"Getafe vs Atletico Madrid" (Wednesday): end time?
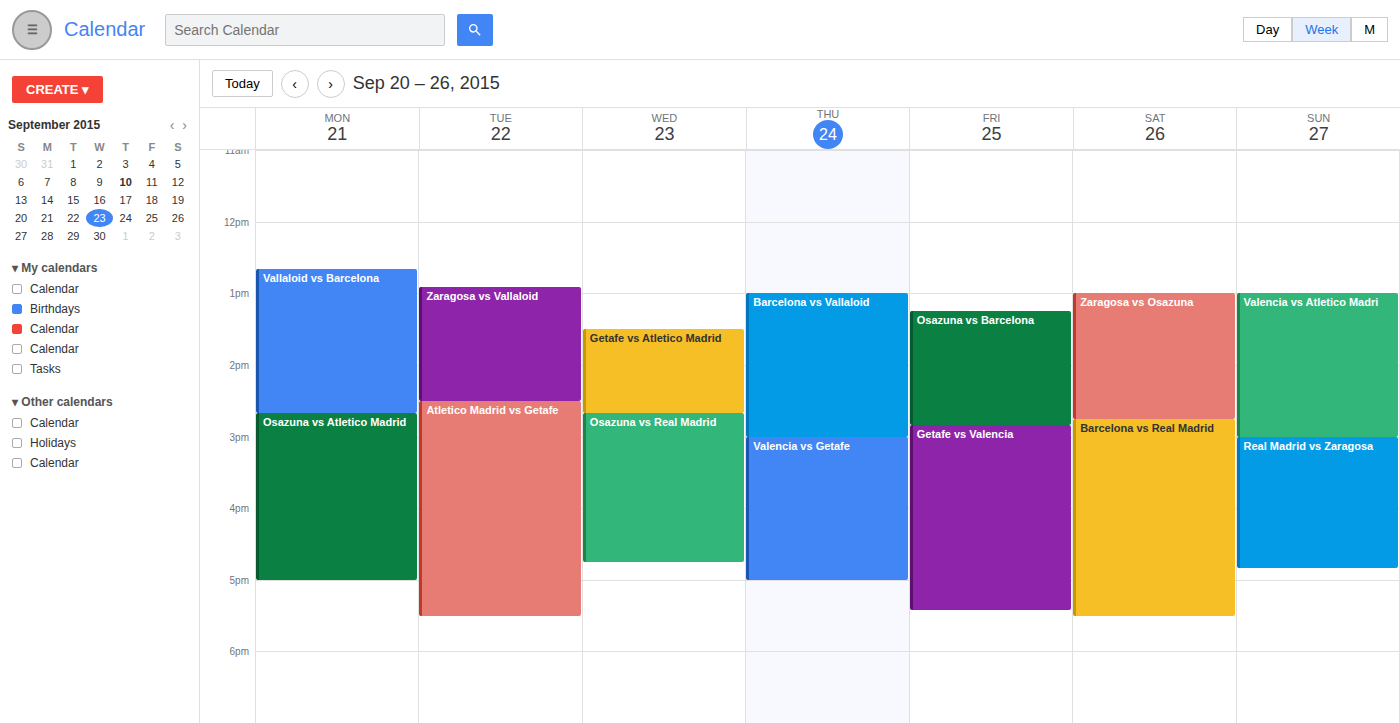
2:40 PM